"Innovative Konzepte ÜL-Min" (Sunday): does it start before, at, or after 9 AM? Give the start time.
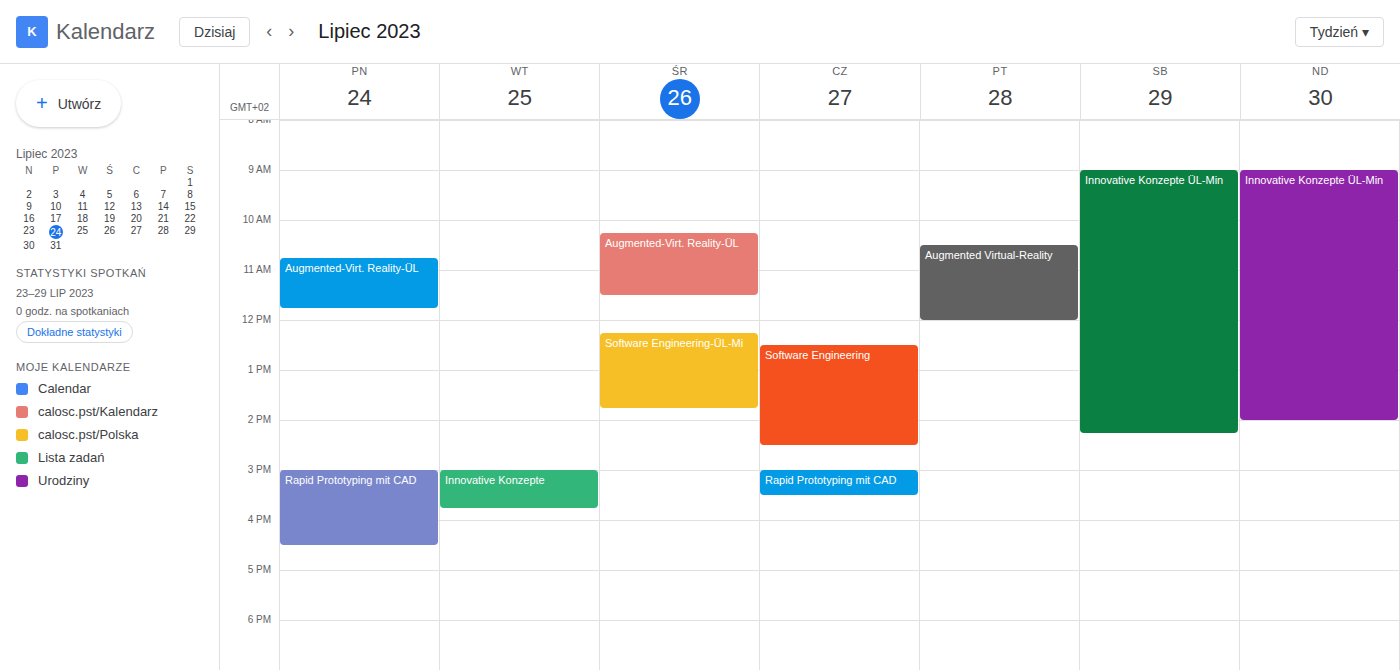
9:00 AM -- exactly at 9 AM, on the 9 AM line.